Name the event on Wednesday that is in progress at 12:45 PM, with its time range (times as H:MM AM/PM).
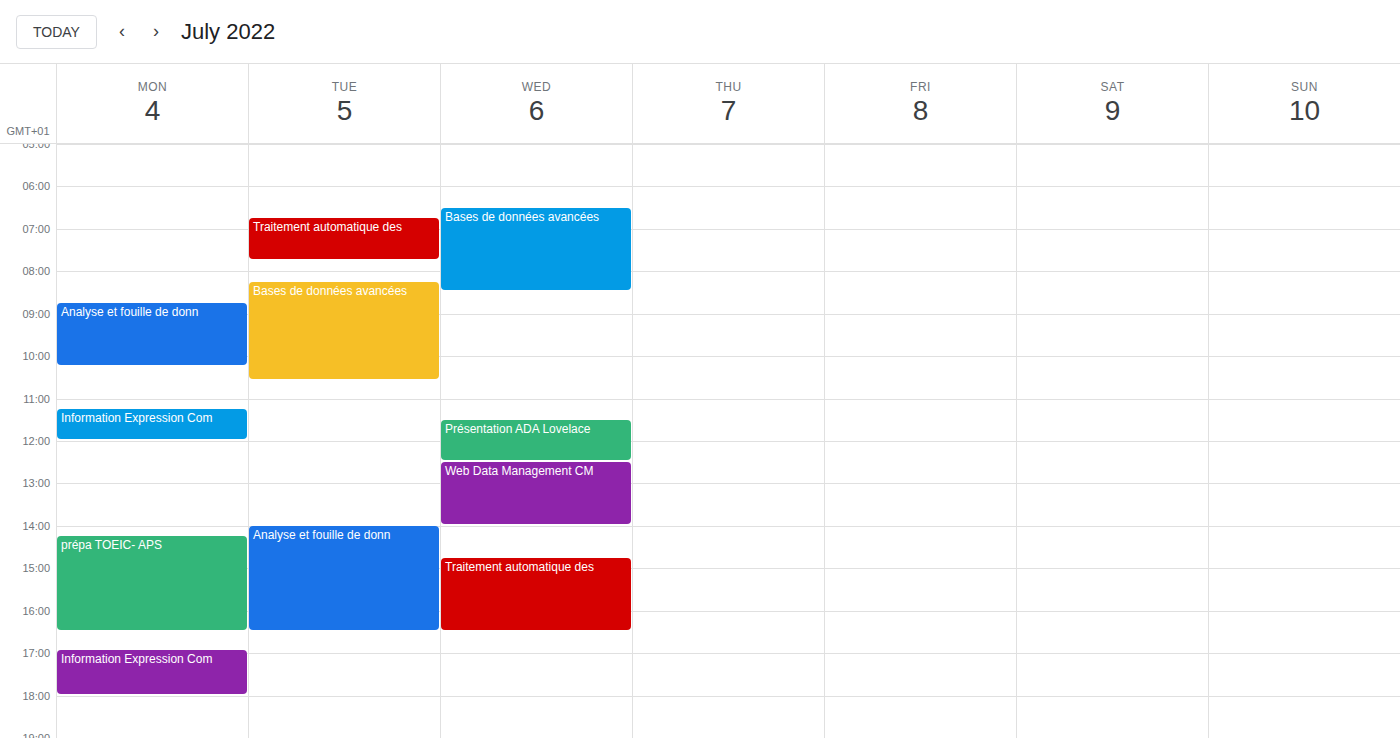
"Web Data Management CM", 12:30 PM to 2:00 PM